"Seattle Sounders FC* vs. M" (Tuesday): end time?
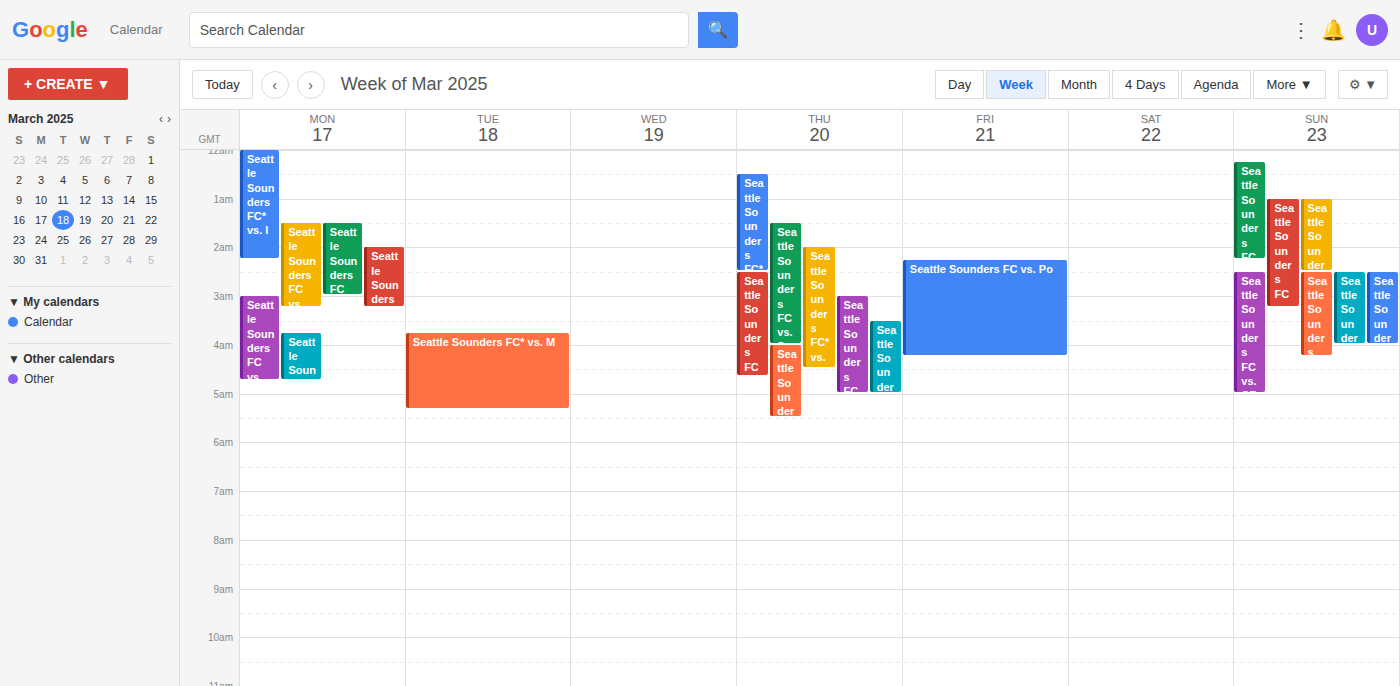
05:20